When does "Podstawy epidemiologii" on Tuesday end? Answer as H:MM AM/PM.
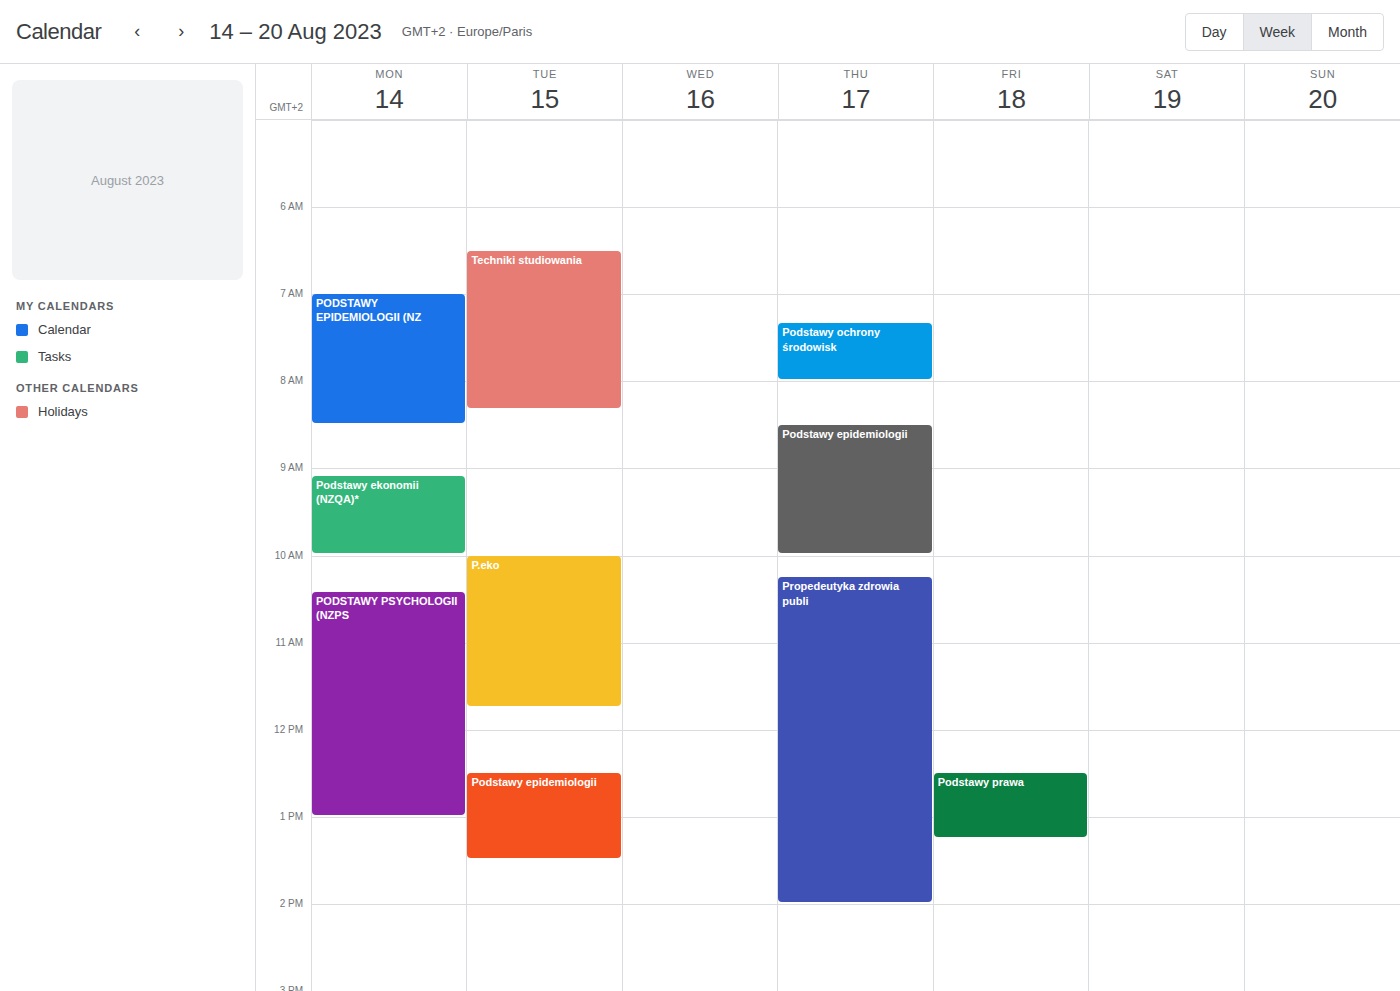
1:30 PM